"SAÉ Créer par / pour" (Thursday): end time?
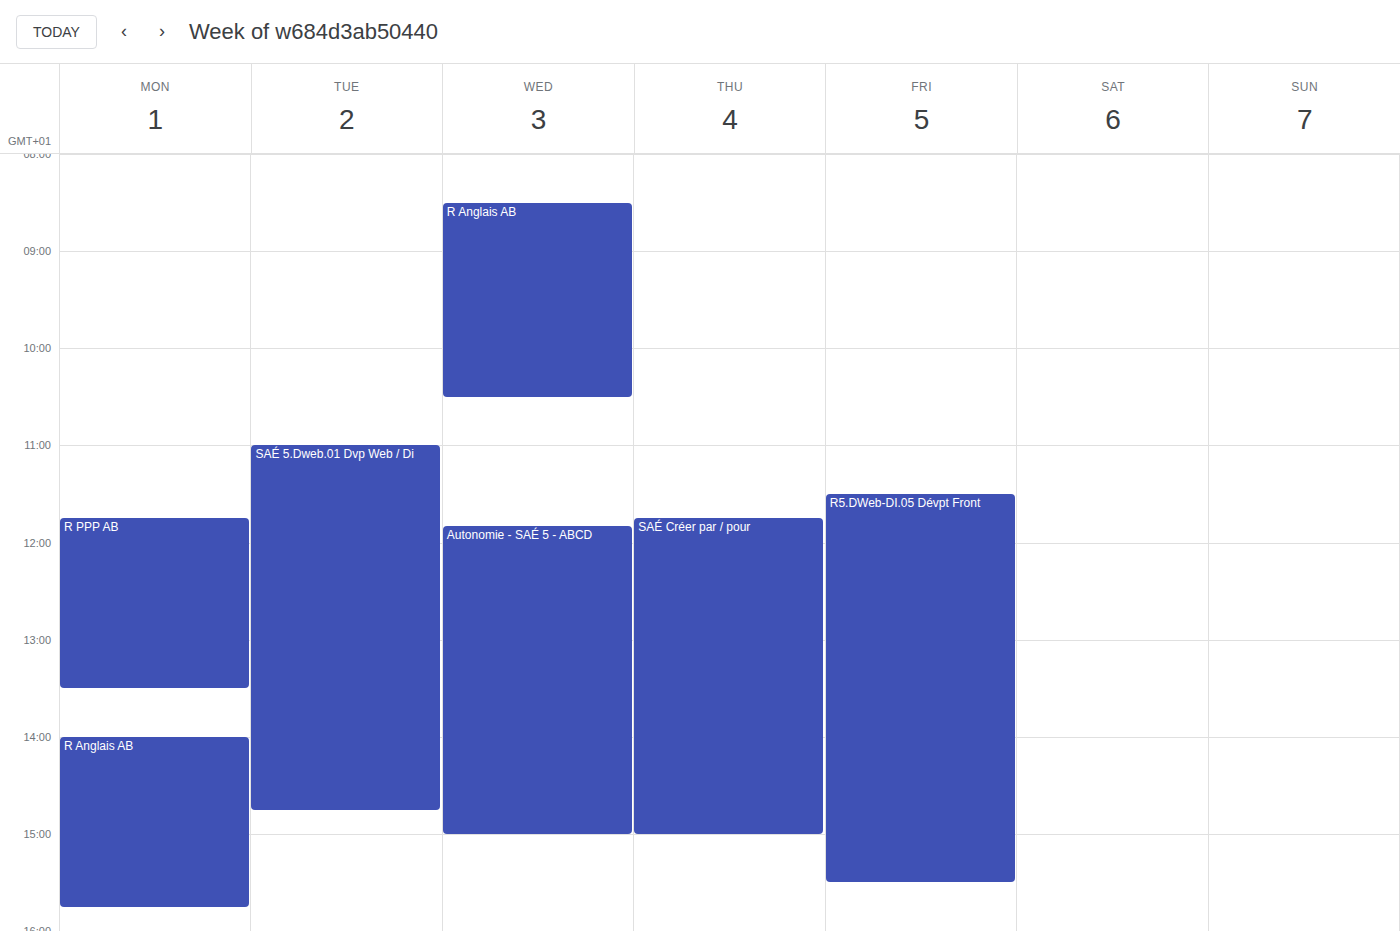
3:00 PM